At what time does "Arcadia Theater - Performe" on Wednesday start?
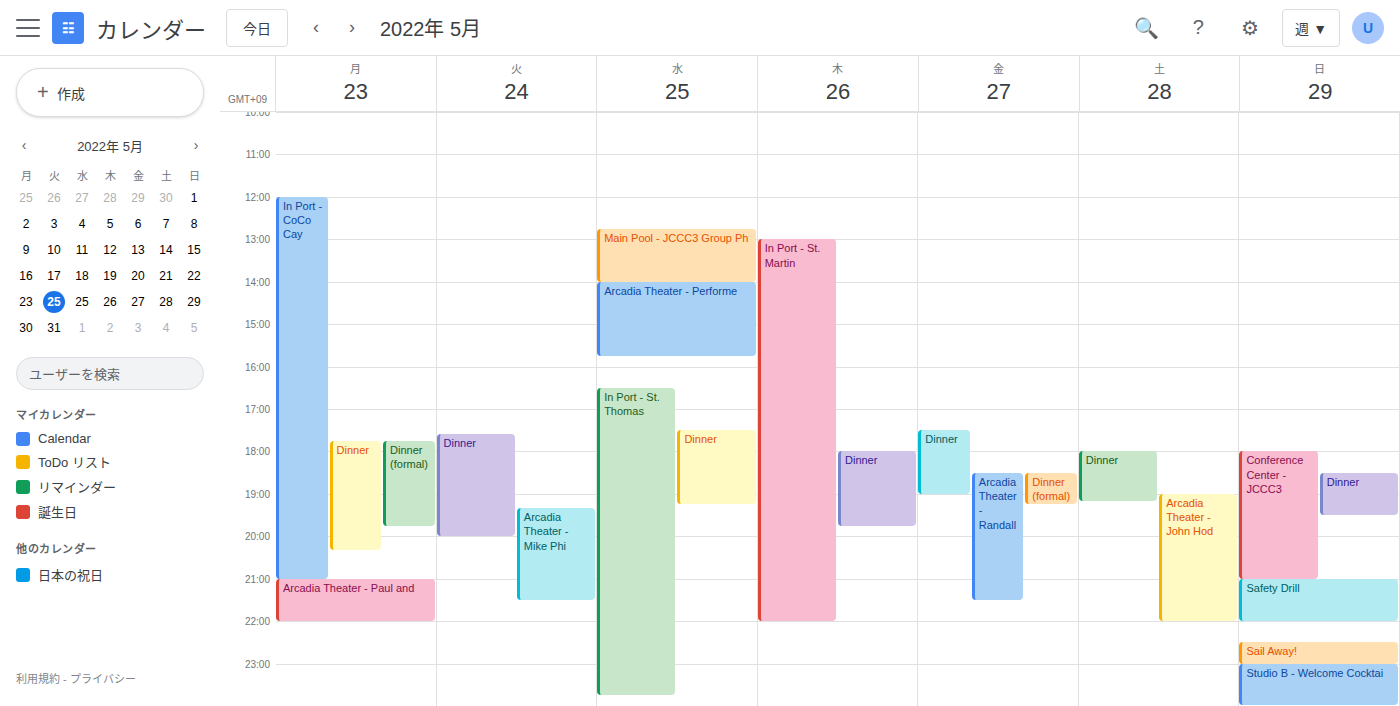
2:00 PM